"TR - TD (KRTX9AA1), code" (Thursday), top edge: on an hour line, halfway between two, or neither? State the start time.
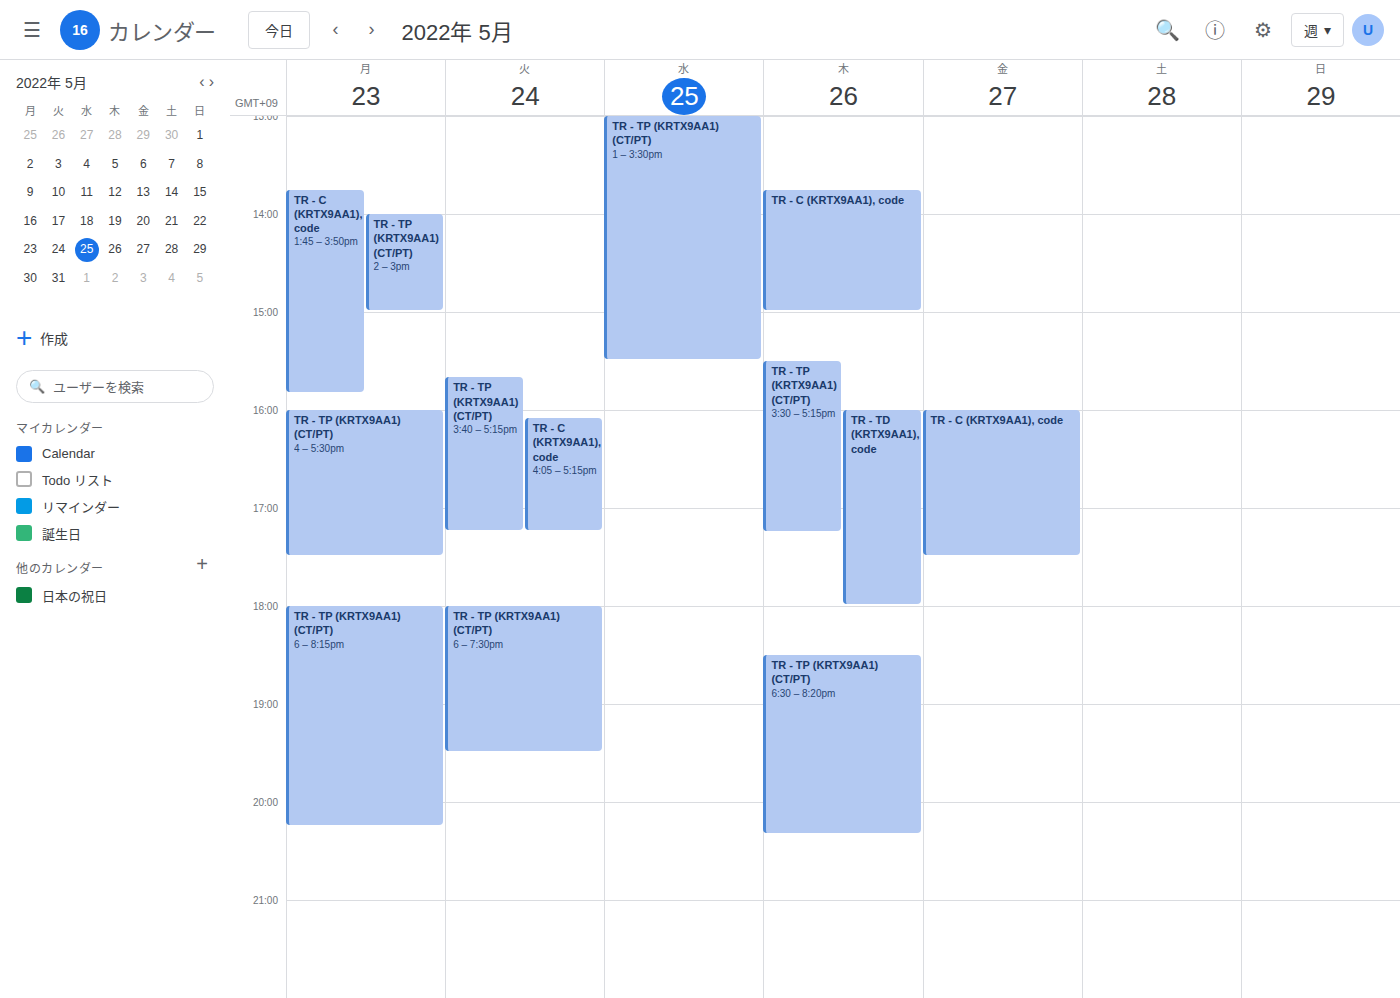
4:00 PM -- exactly on the 4 PM line.